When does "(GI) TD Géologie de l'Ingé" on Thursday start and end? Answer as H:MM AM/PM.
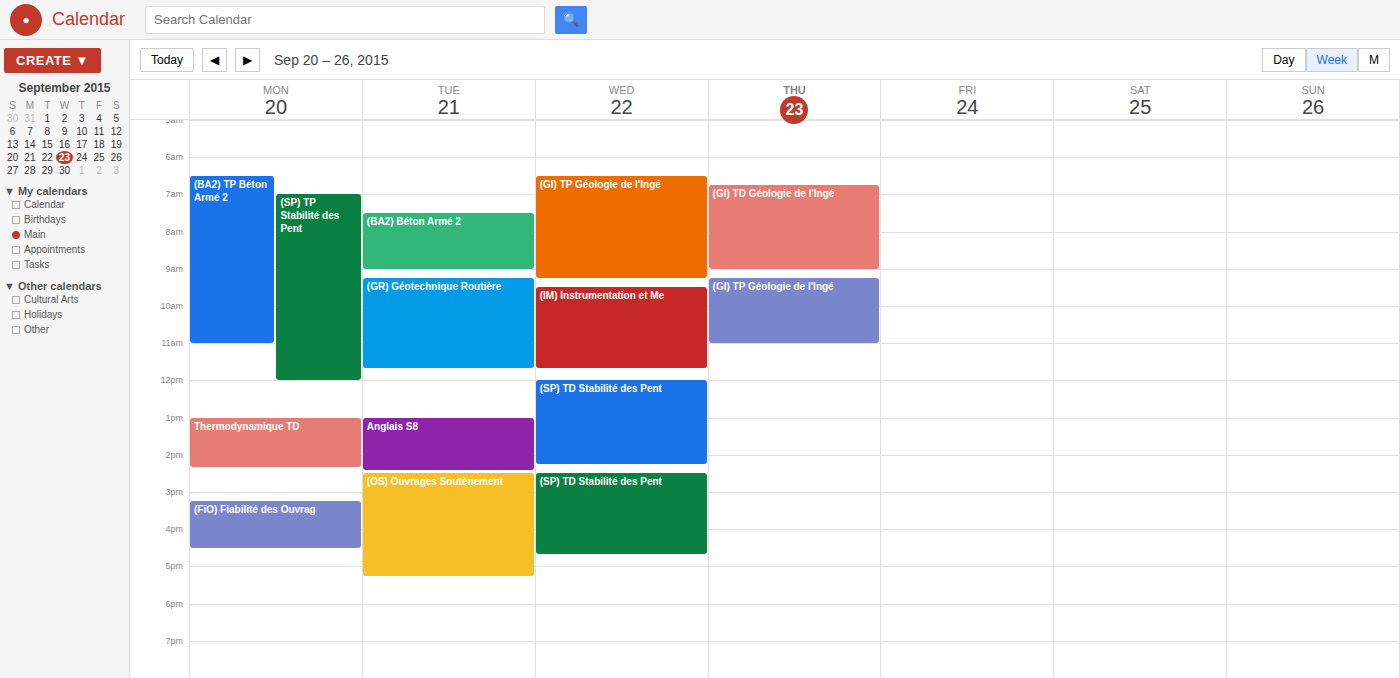
6:45 AM to 9:00 AM